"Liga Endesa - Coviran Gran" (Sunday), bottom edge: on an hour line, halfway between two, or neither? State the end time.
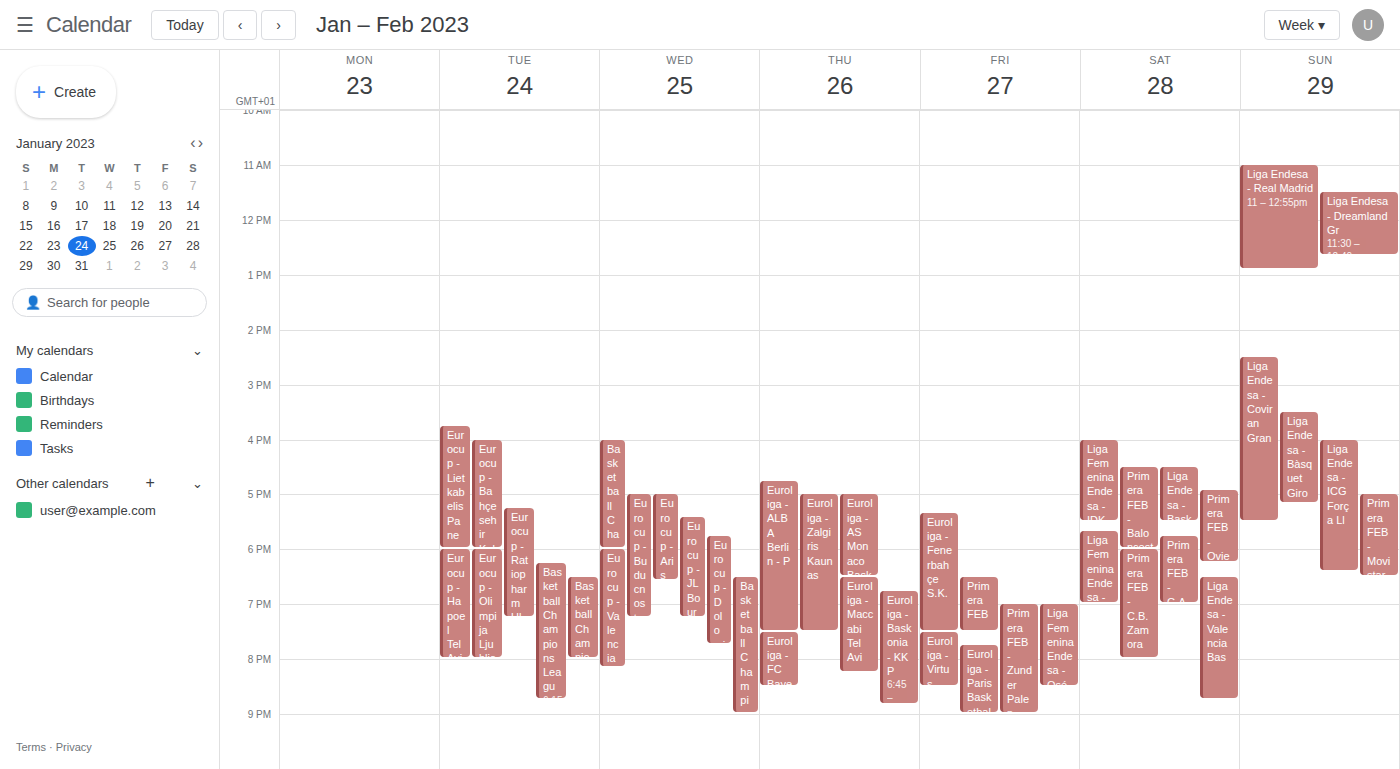
5:30 PM -- halfway between the 5 PM and 6 PM lines.